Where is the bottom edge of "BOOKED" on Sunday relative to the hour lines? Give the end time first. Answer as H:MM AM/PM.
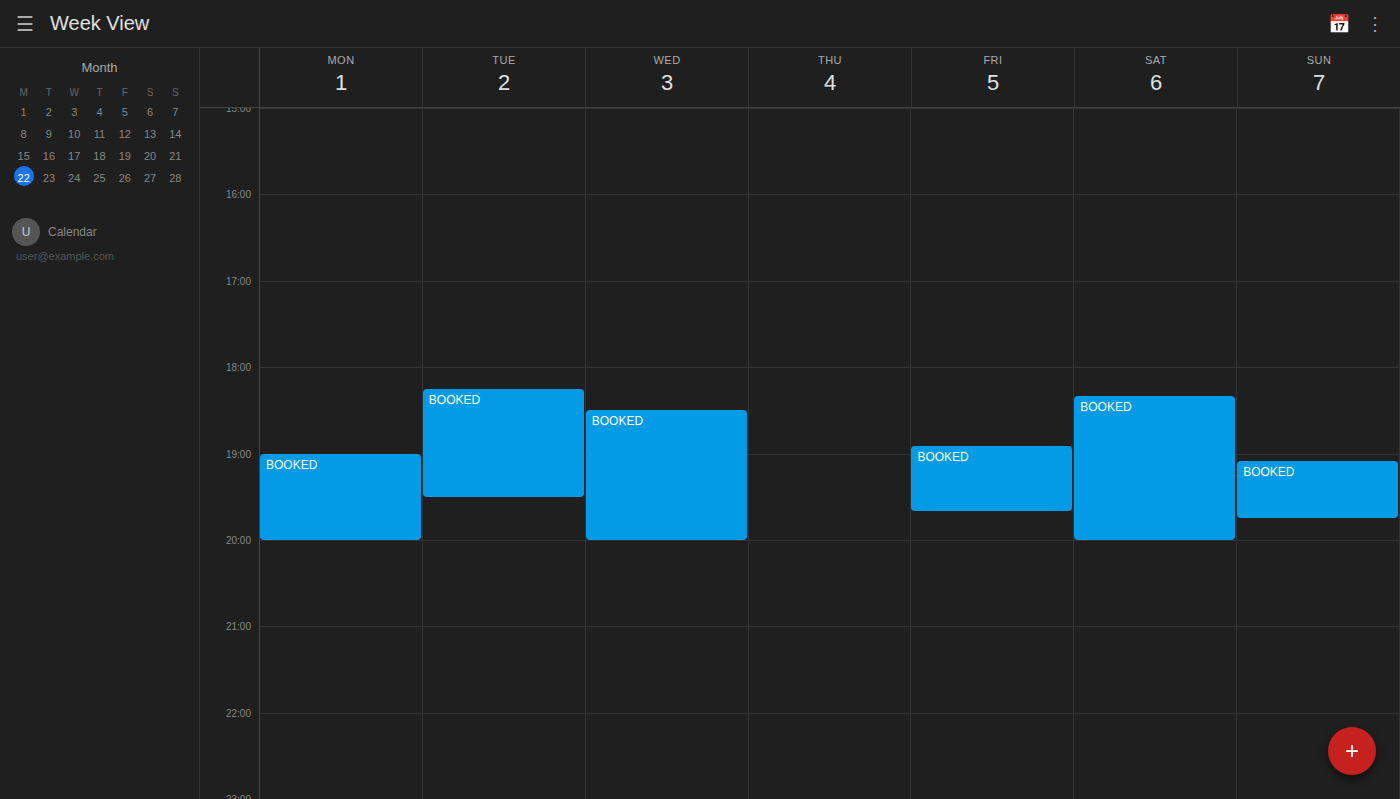
7:45 PM -- neither: three quarters of the way from the 7 PM line to the 8 PM line.